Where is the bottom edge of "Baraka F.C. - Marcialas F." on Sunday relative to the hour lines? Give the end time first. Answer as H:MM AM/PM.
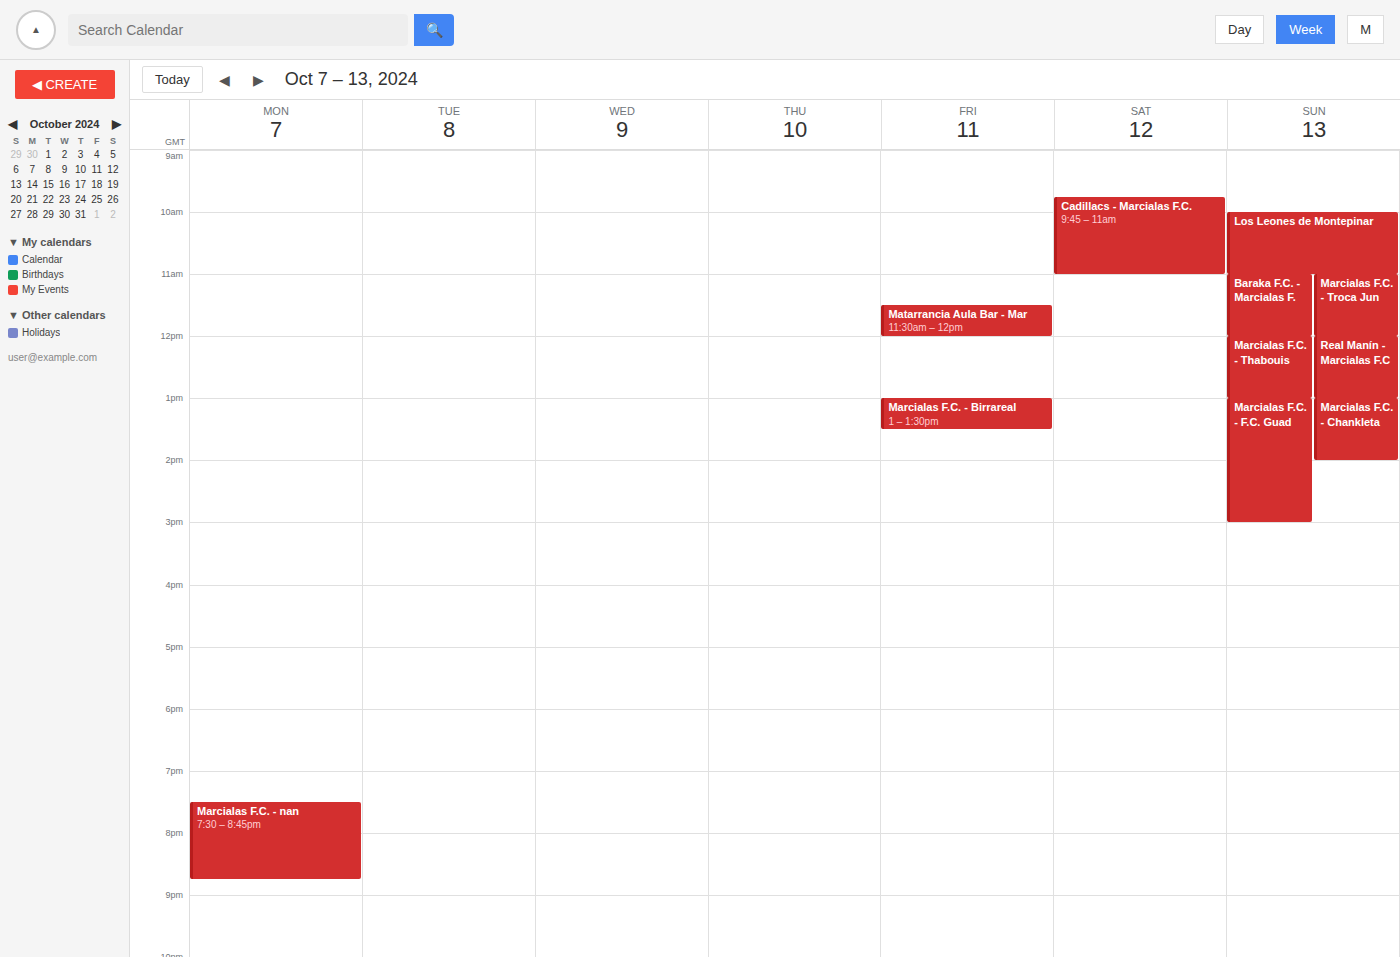
12:00 PM -- exactly on the 12 PM line.